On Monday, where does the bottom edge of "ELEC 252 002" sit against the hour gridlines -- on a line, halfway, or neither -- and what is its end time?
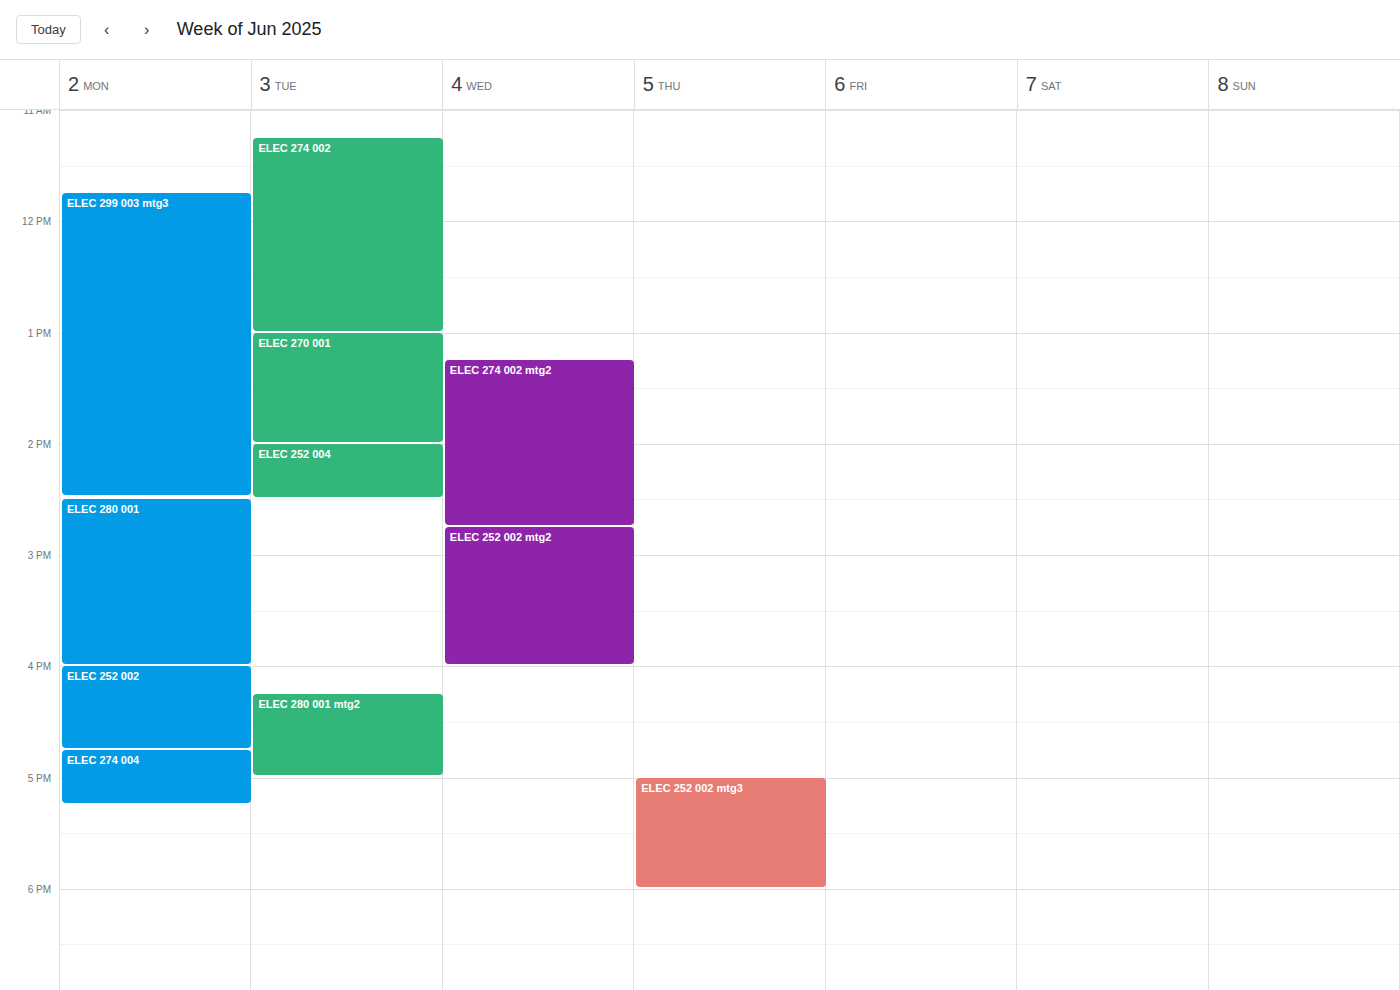
4:45 PM -- neither: three quarters of the way from the 4 PM line to the 5 PM line.